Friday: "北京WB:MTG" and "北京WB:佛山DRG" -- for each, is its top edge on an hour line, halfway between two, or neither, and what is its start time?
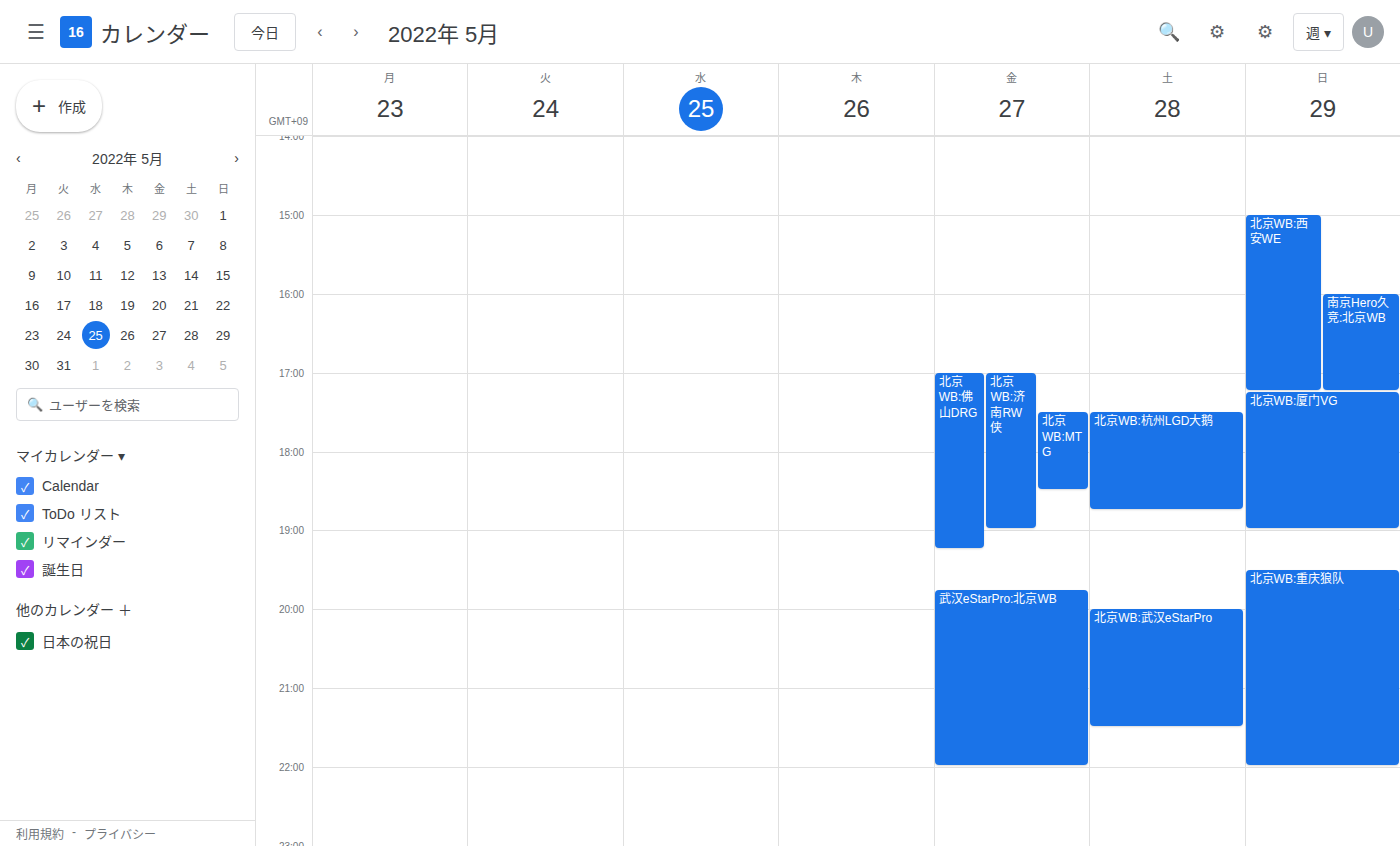
"北京WB:MTG": 5:30 PM, halfway between the 5 PM and 6 PM lines. "北京WB:佛山DRG": 5:00 PM, exactly on the 5 PM line.